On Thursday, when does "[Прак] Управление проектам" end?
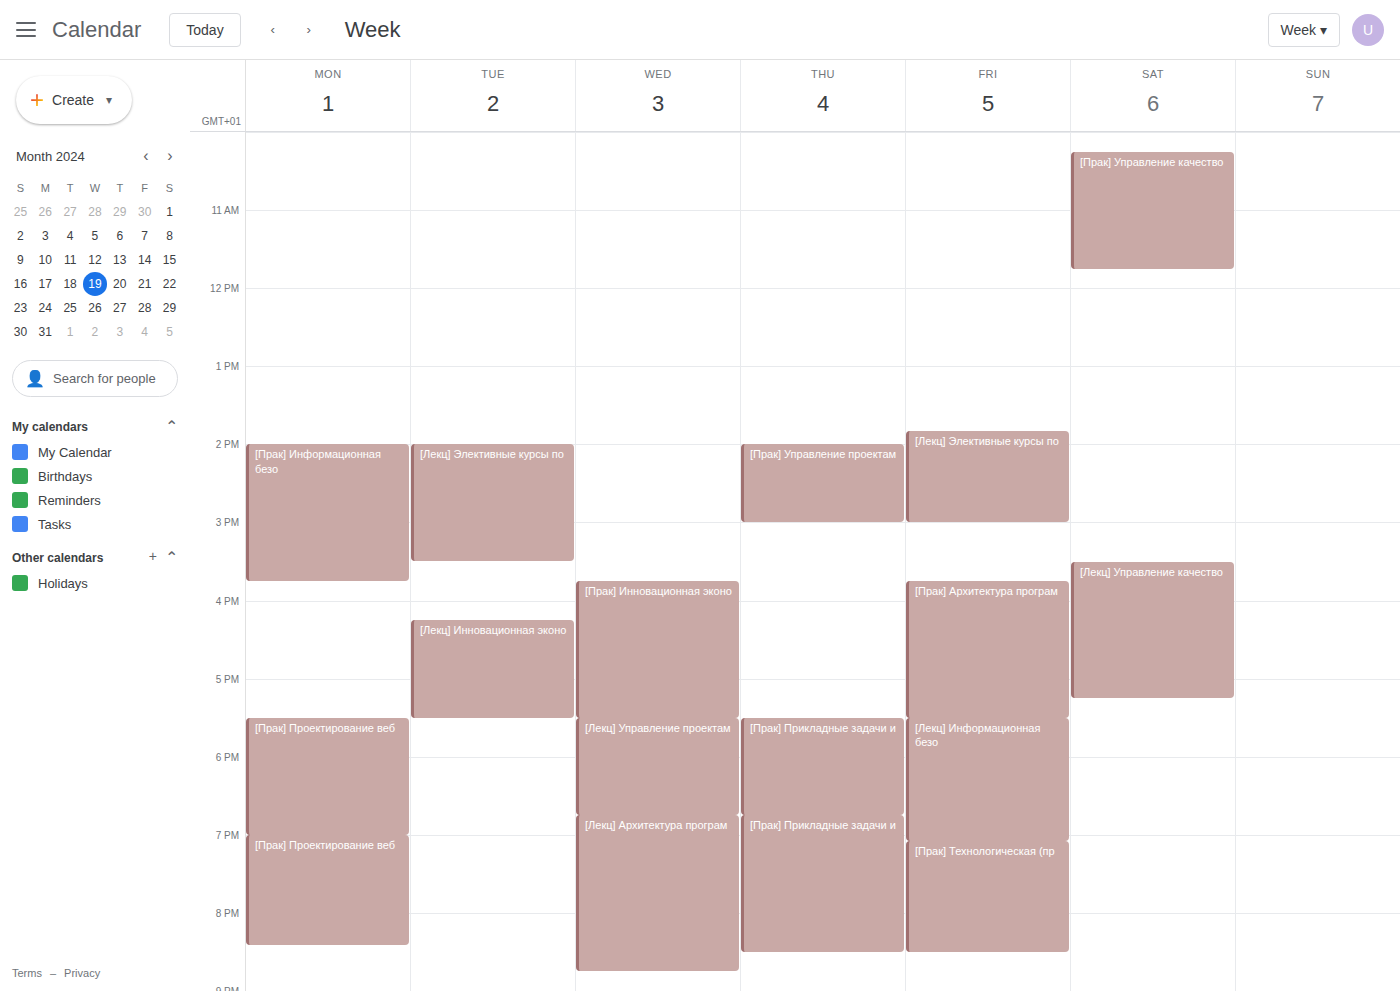
3:00 PM